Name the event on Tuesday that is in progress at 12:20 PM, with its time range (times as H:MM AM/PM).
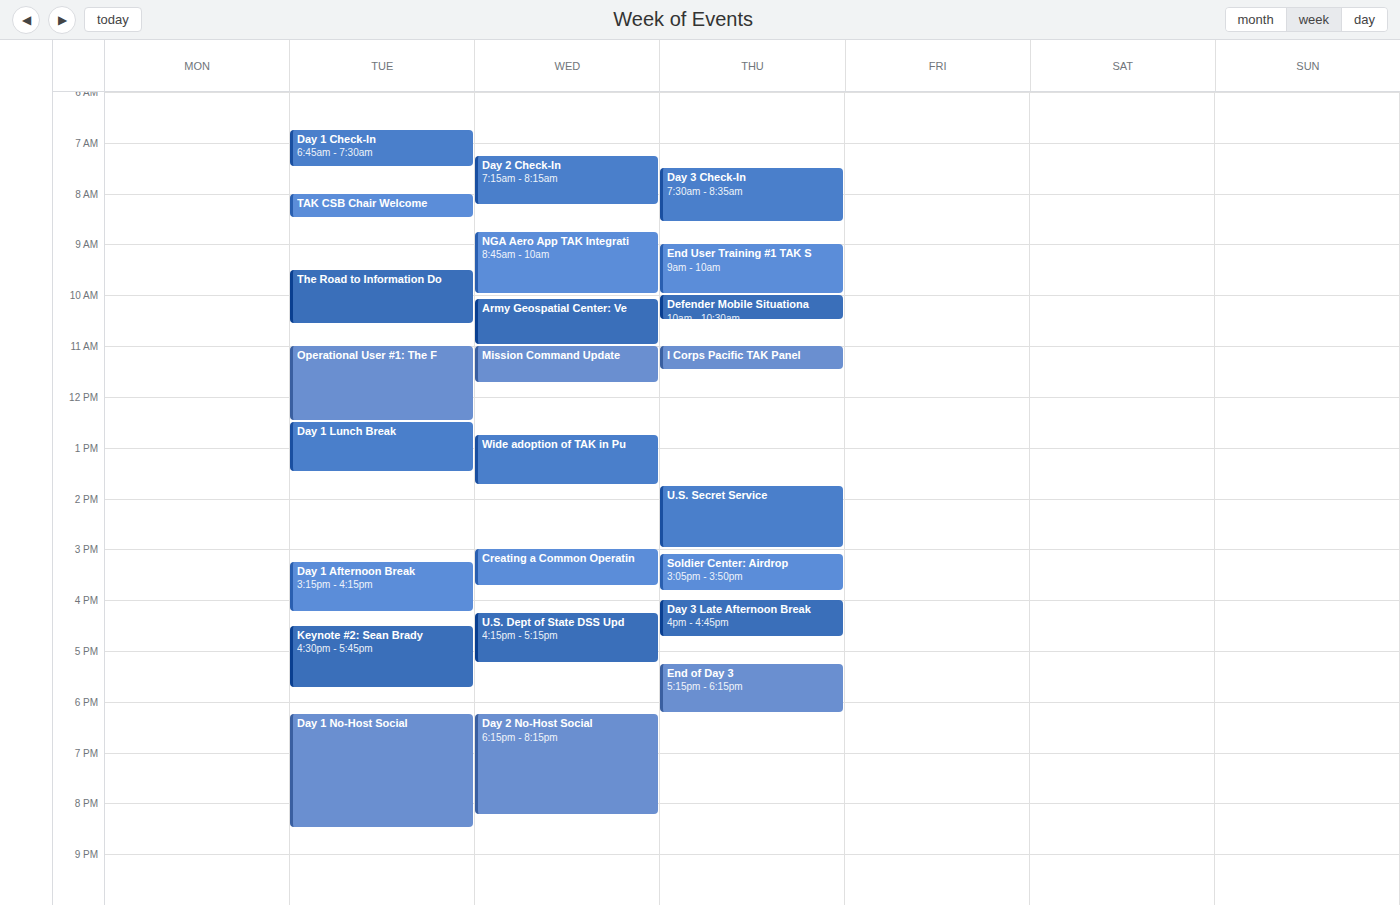
"Operational User #1: The F", 11:00 AM to 12:30 PM